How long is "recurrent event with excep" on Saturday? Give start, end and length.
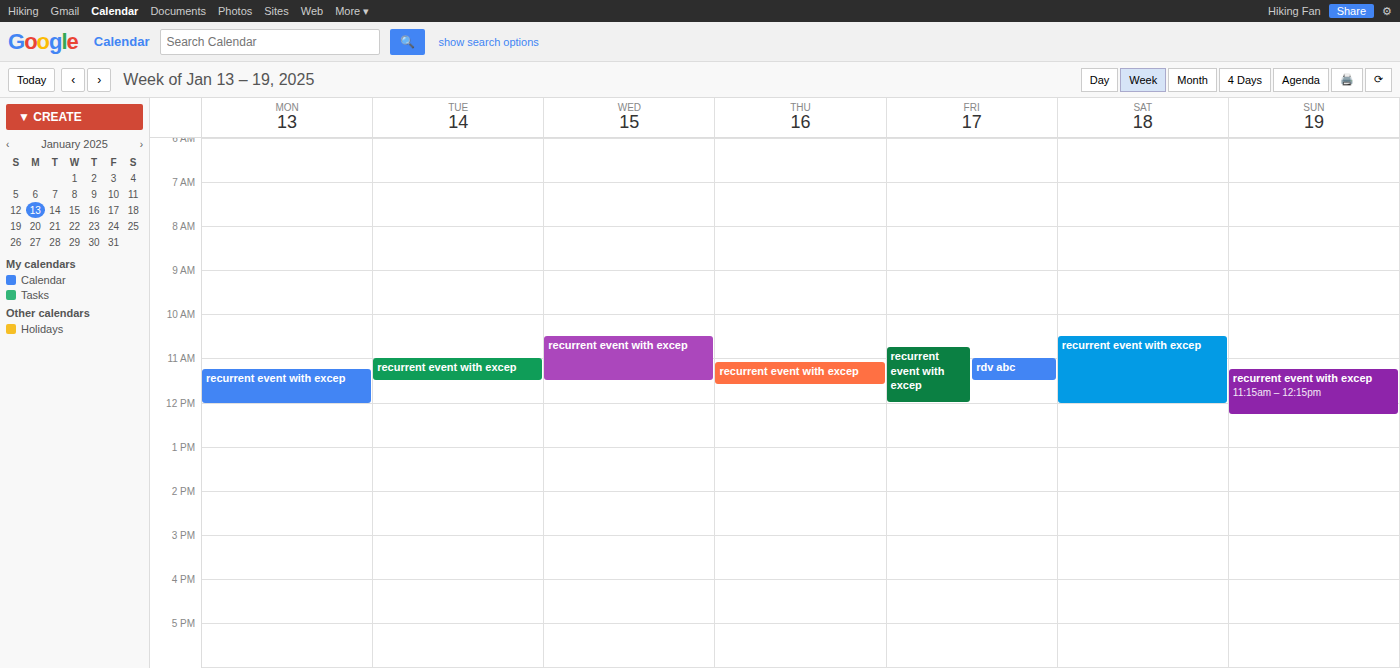
10:30 AM to 12:00 PM, 1 hour 30 minutes